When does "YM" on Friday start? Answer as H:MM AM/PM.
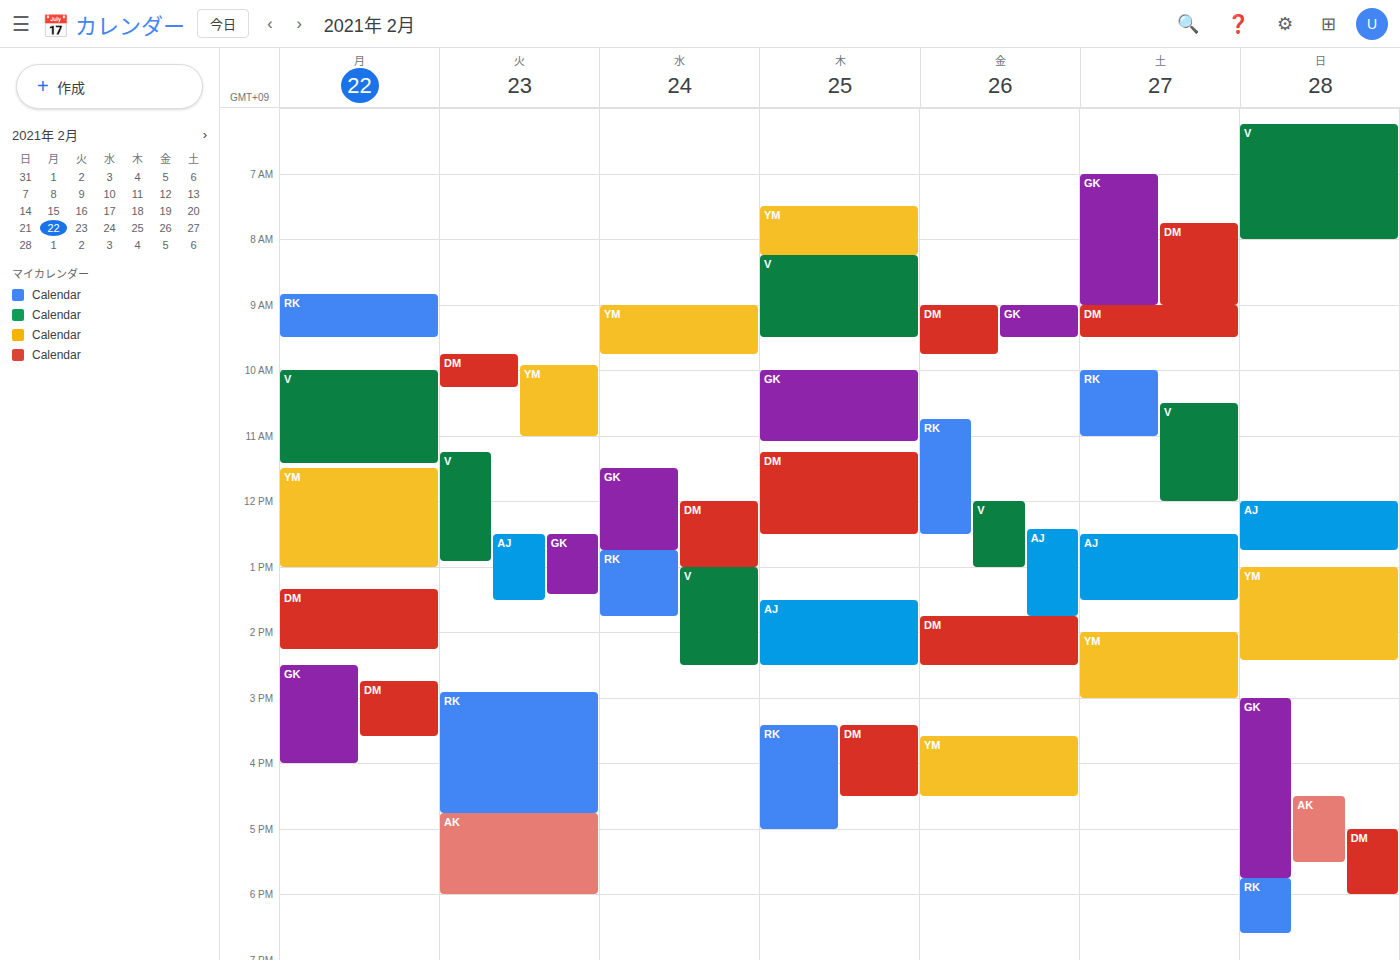
3:35 PM